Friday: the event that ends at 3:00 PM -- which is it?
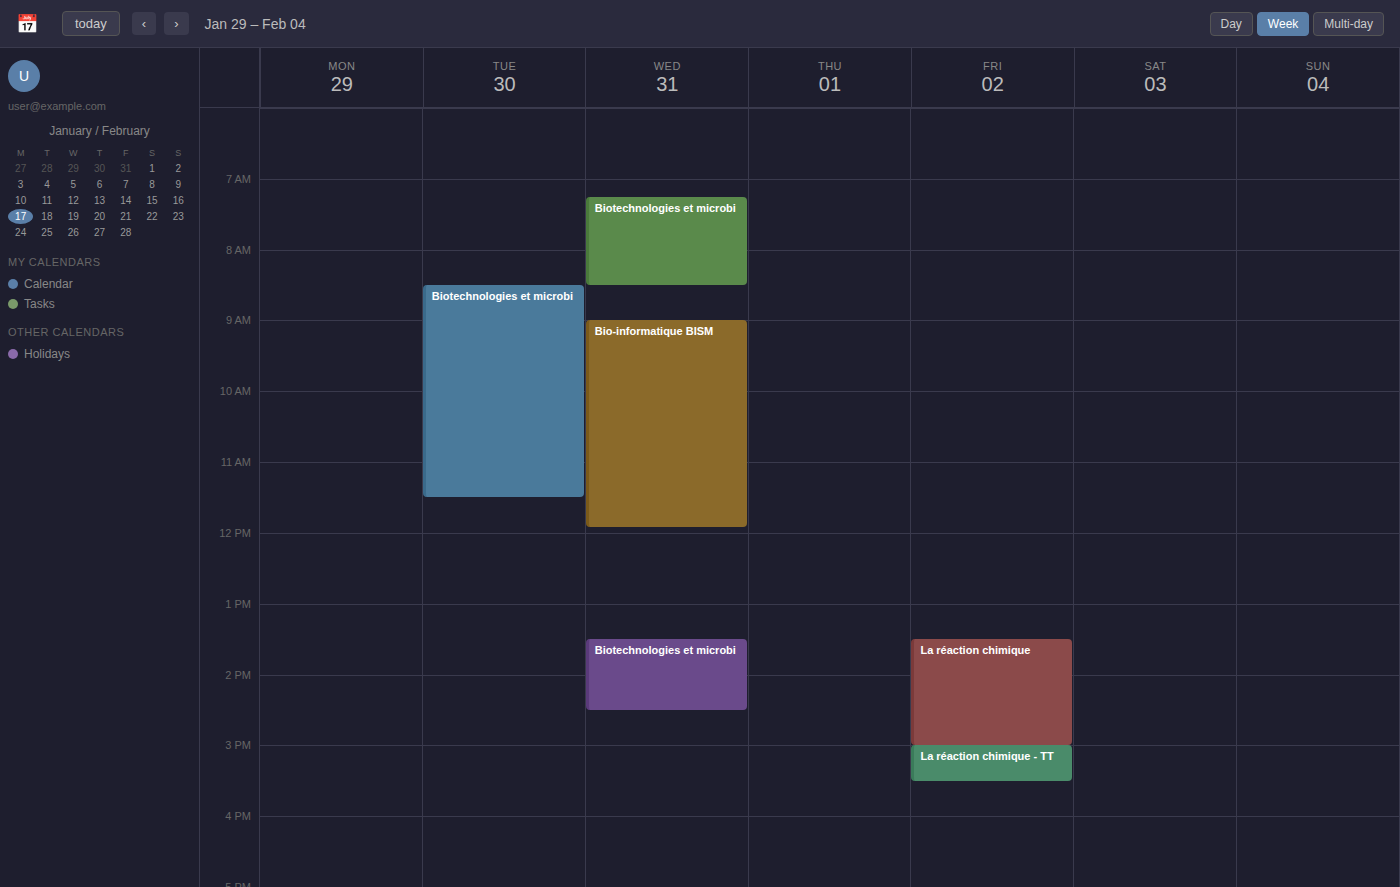
"La réaction chimique"